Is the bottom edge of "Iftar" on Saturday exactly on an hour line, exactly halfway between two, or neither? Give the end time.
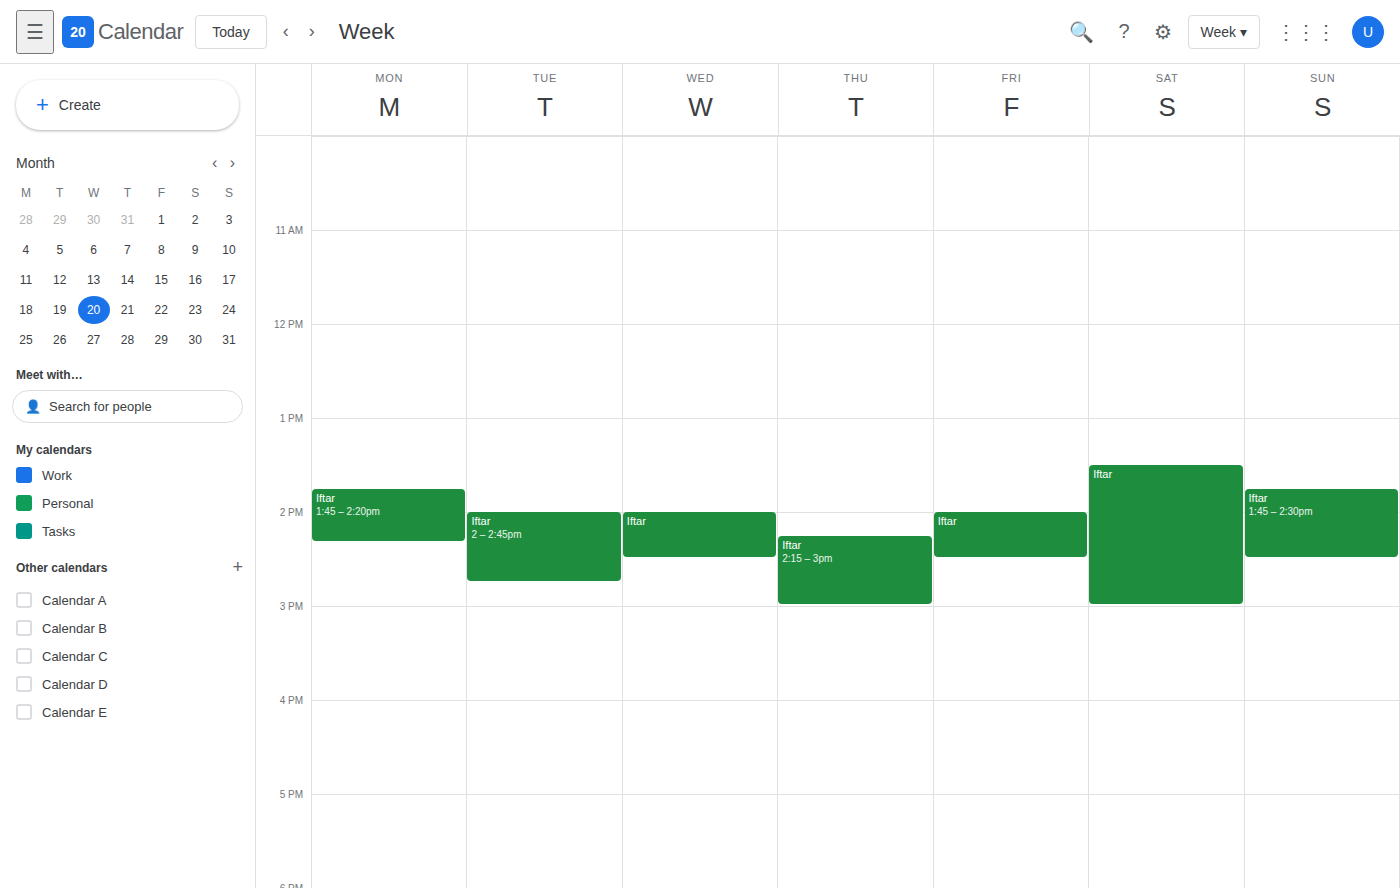
3:00 PM -- exactly on the 3 PM line.